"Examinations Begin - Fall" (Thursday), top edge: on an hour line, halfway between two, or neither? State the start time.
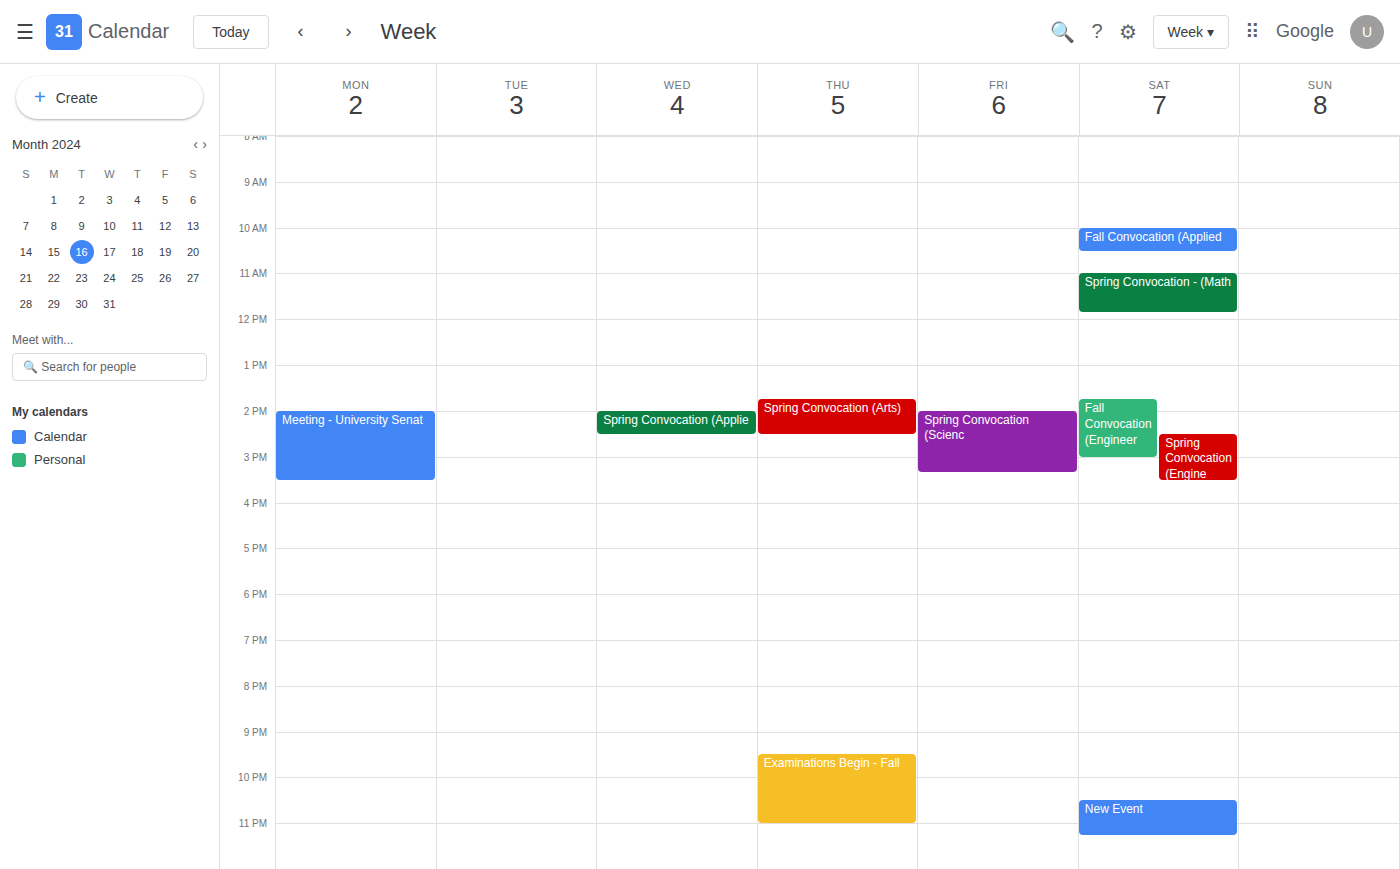
9:30 PM -- halfway between the 9 PM and 10 PM lines.